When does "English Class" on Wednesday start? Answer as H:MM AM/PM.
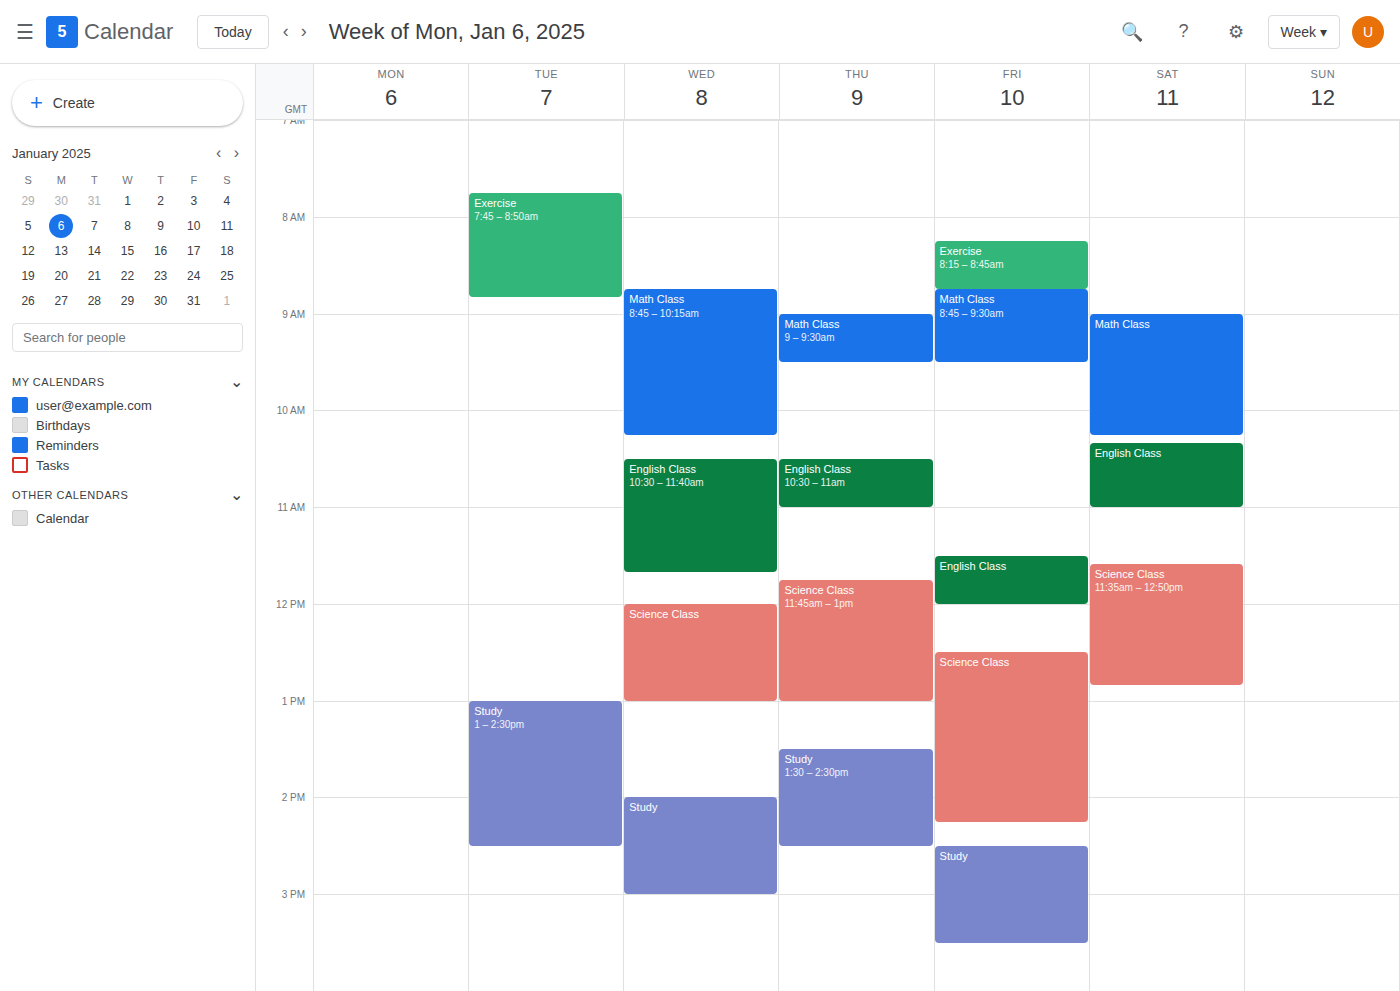
10:30 AM